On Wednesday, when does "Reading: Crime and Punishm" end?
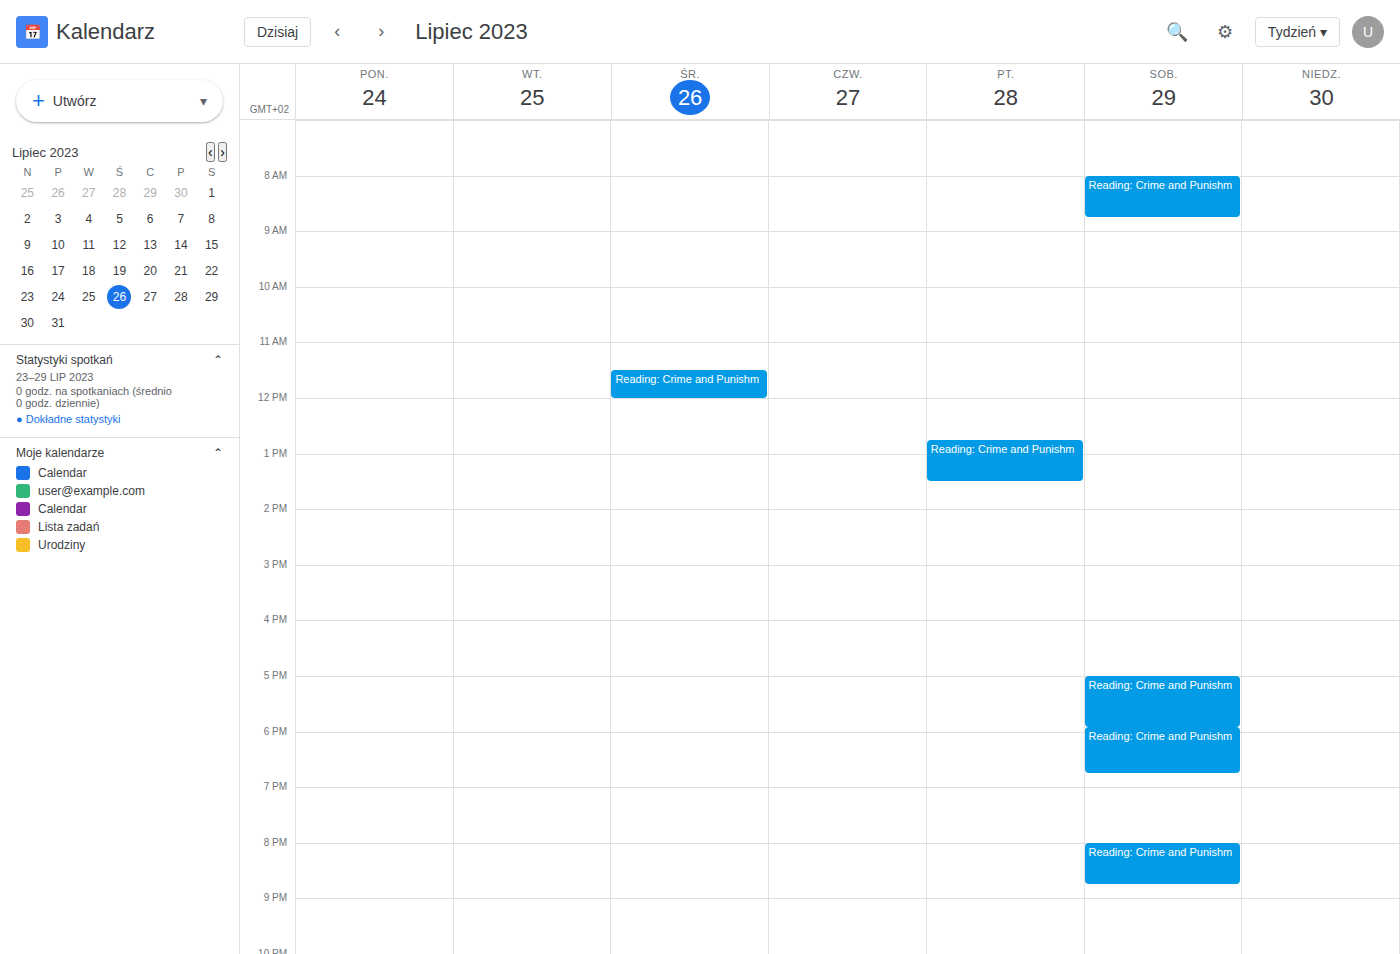
12:00 PM